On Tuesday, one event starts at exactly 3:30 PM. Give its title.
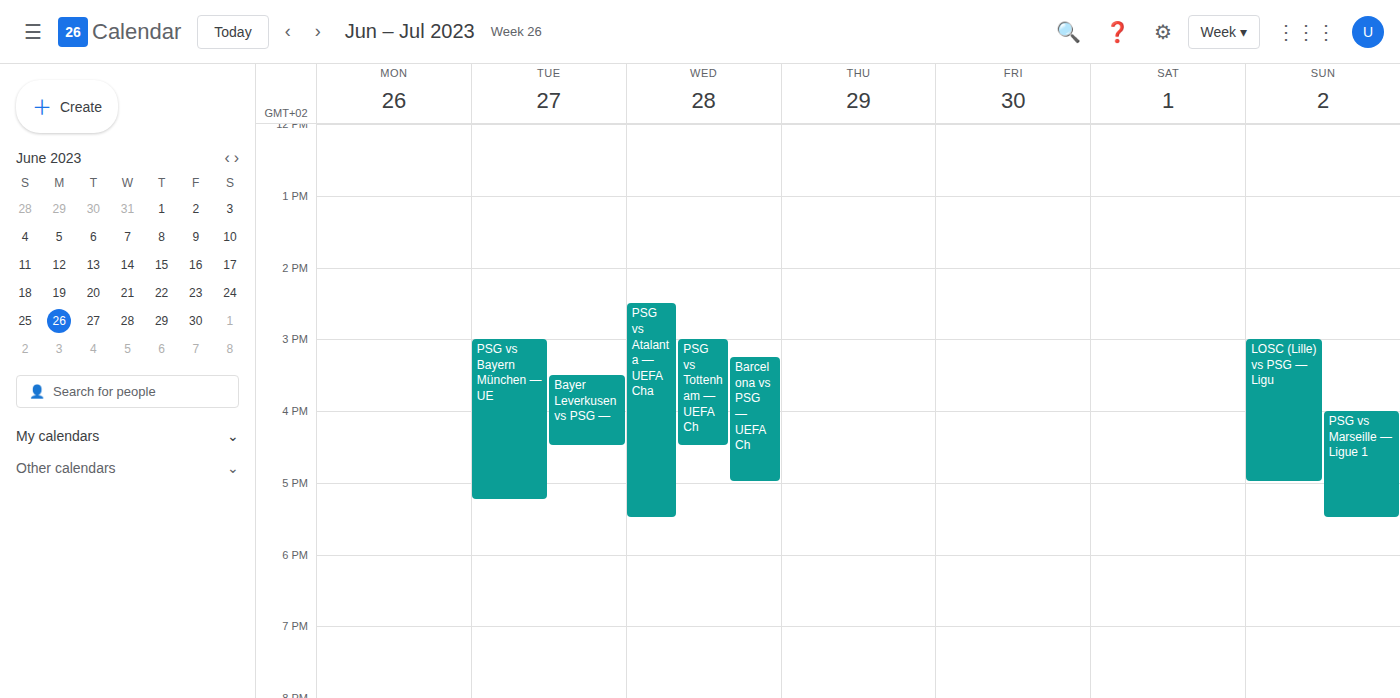
"Bayer Leverkusen vs PSG —"